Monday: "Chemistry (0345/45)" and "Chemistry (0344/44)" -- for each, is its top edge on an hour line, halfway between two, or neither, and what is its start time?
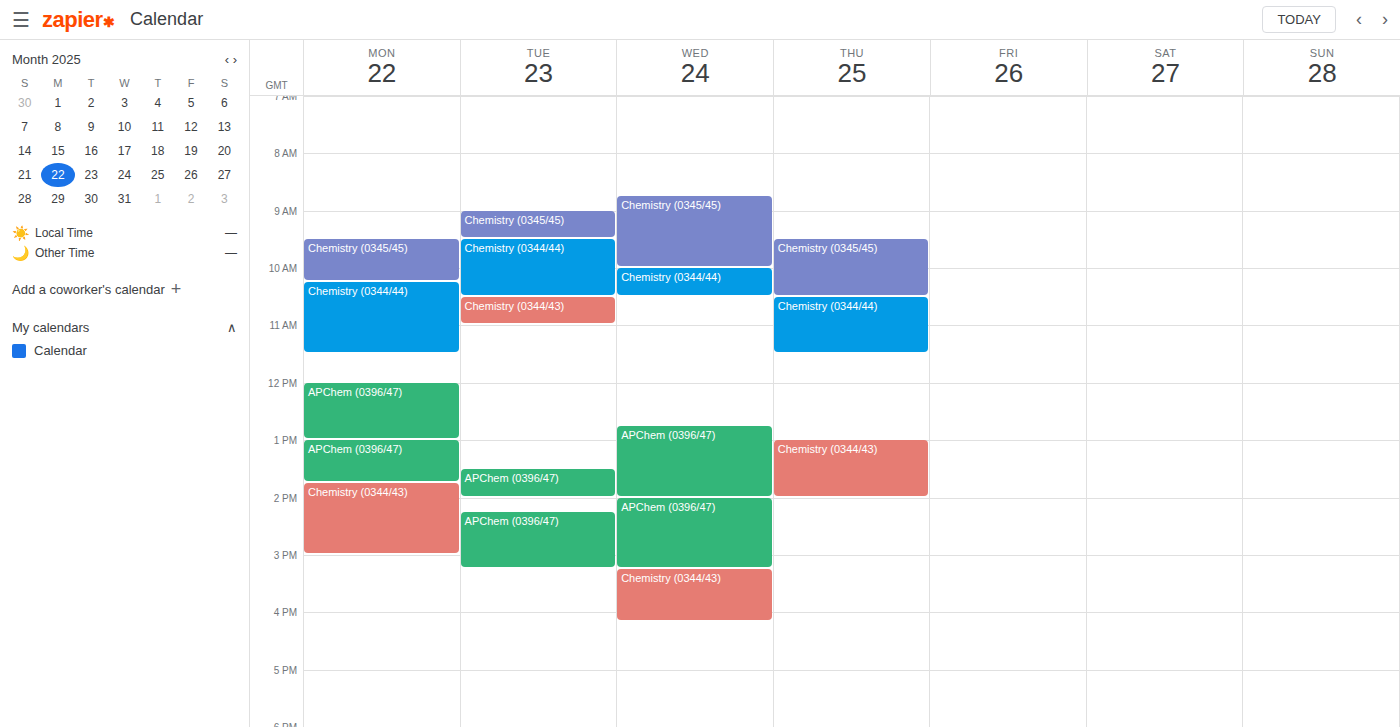
"Chemistry (0345/45)": 09:30, halfway between the 09:00 and 10:00 lines. "Chemistry (0344/44)": 10:15, neither: a quarter of the way from the 10:00 line to the 11:00 line.